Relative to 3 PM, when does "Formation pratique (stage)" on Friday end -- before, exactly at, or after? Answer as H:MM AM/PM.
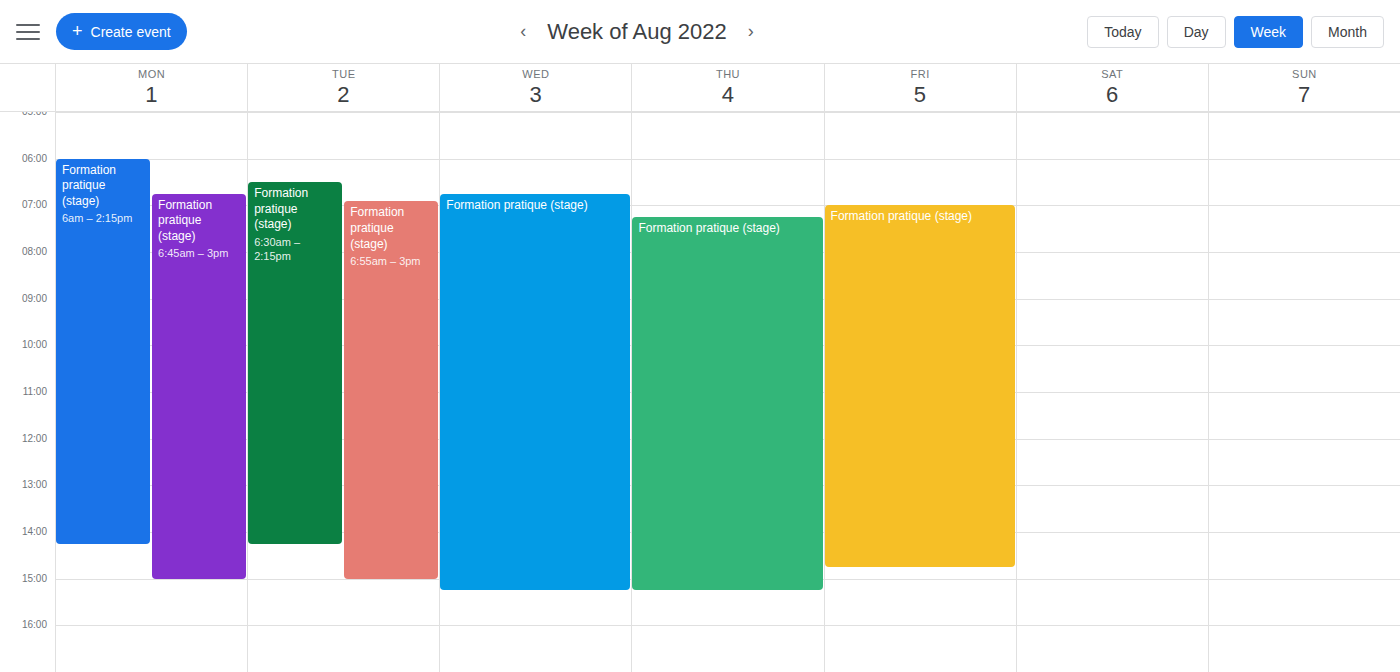
2:45 PM -- before 3 PM, 15 minutes above the 3 PM line.